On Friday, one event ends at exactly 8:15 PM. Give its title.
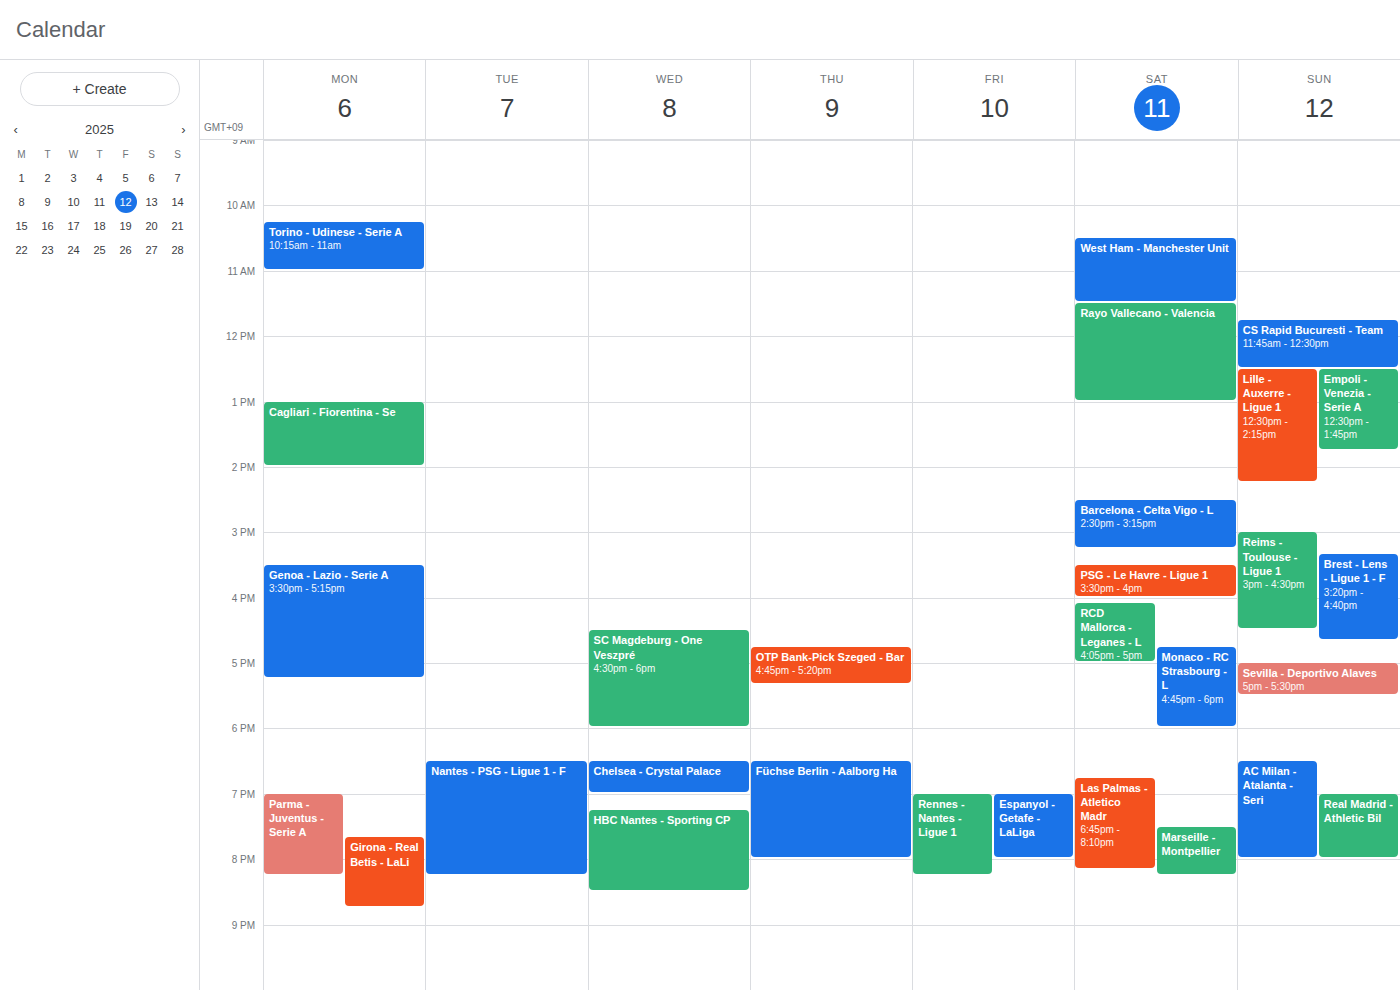
"Rennes - Nantes - Ligue 1"